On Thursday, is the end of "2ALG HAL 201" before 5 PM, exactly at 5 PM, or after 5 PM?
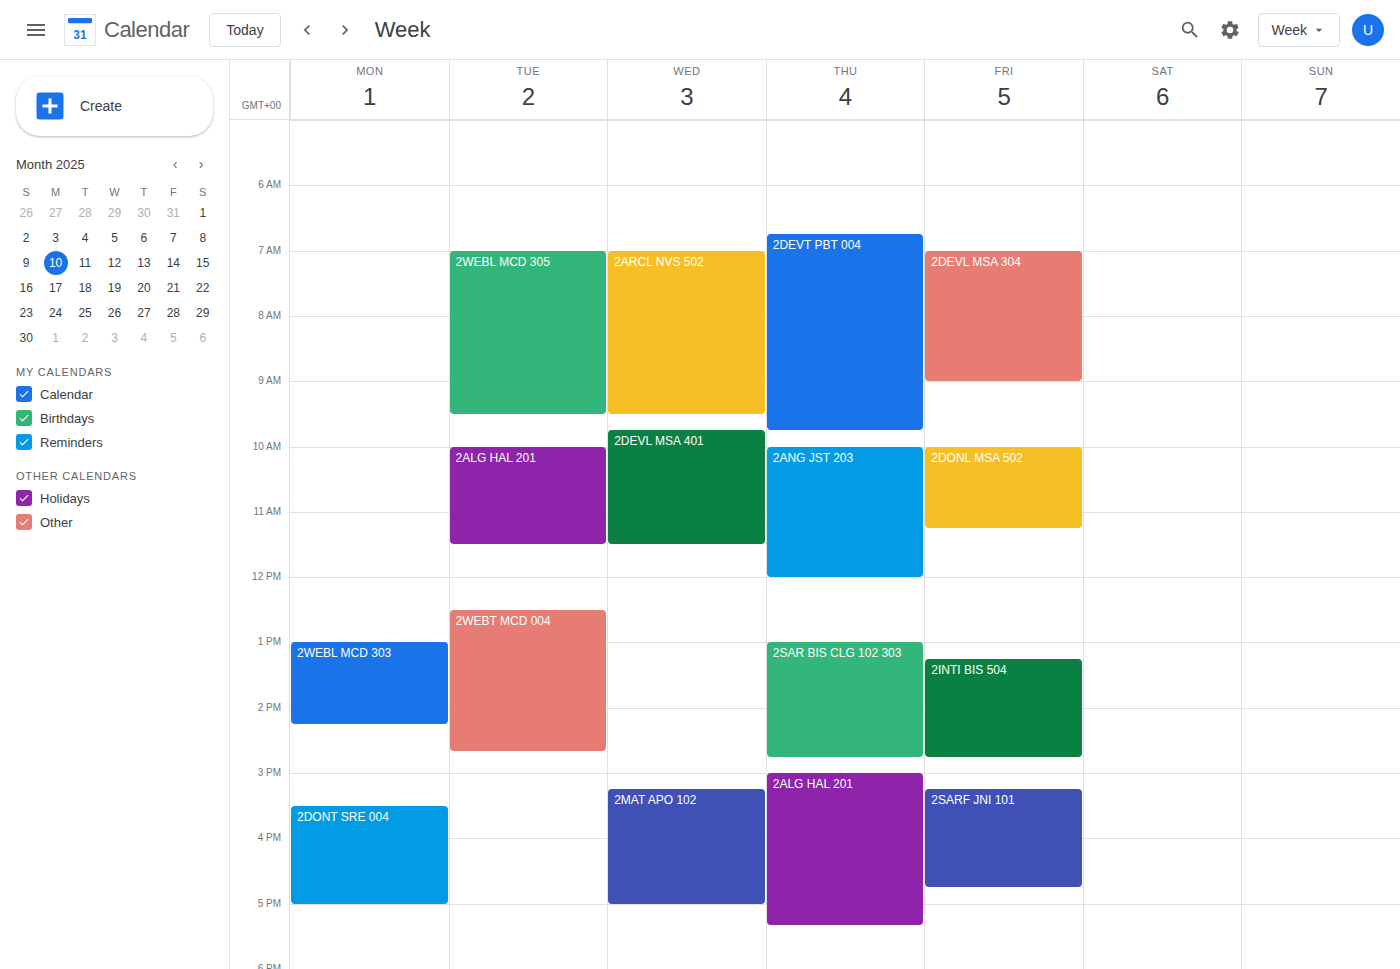
5:20 PM -- after 5 PM, 20 minutes below the 5 PM line.